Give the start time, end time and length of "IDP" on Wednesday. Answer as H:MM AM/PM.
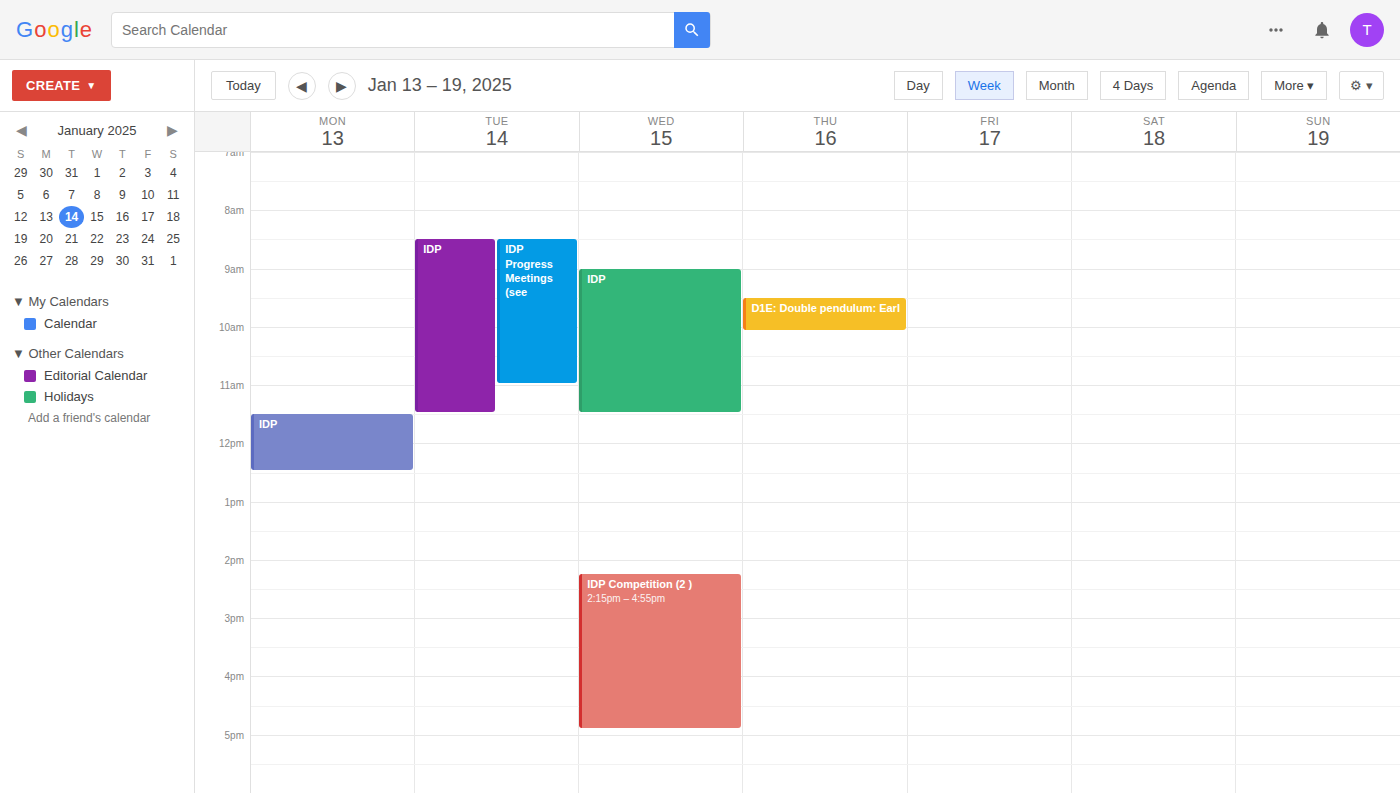
9:00 AM to 11:30 AM, 2 hours 30 minutes